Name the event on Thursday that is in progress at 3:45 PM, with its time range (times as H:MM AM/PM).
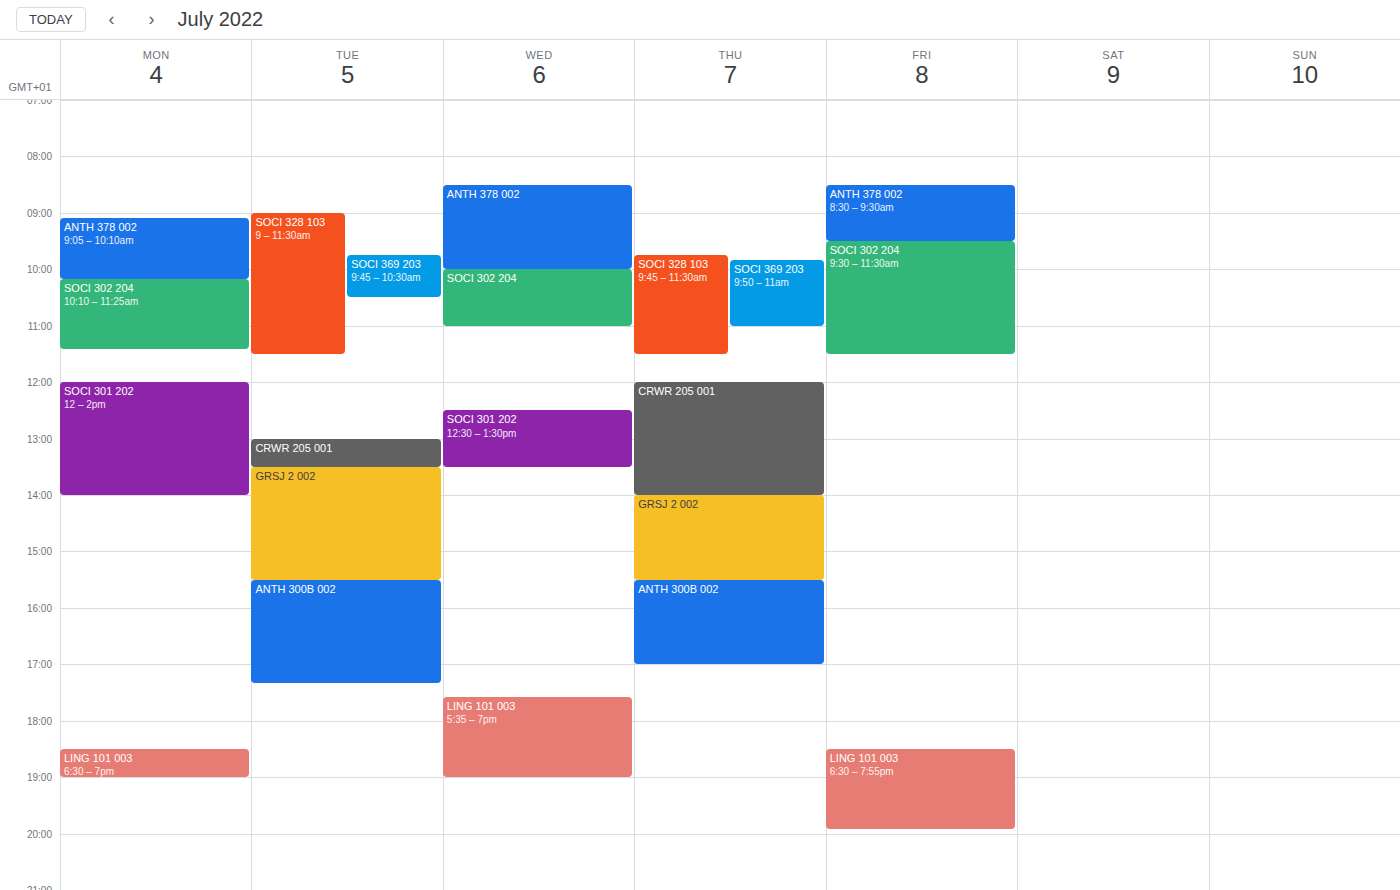
"ANTH 300B 002", 3:30 PM to 5:00 PM